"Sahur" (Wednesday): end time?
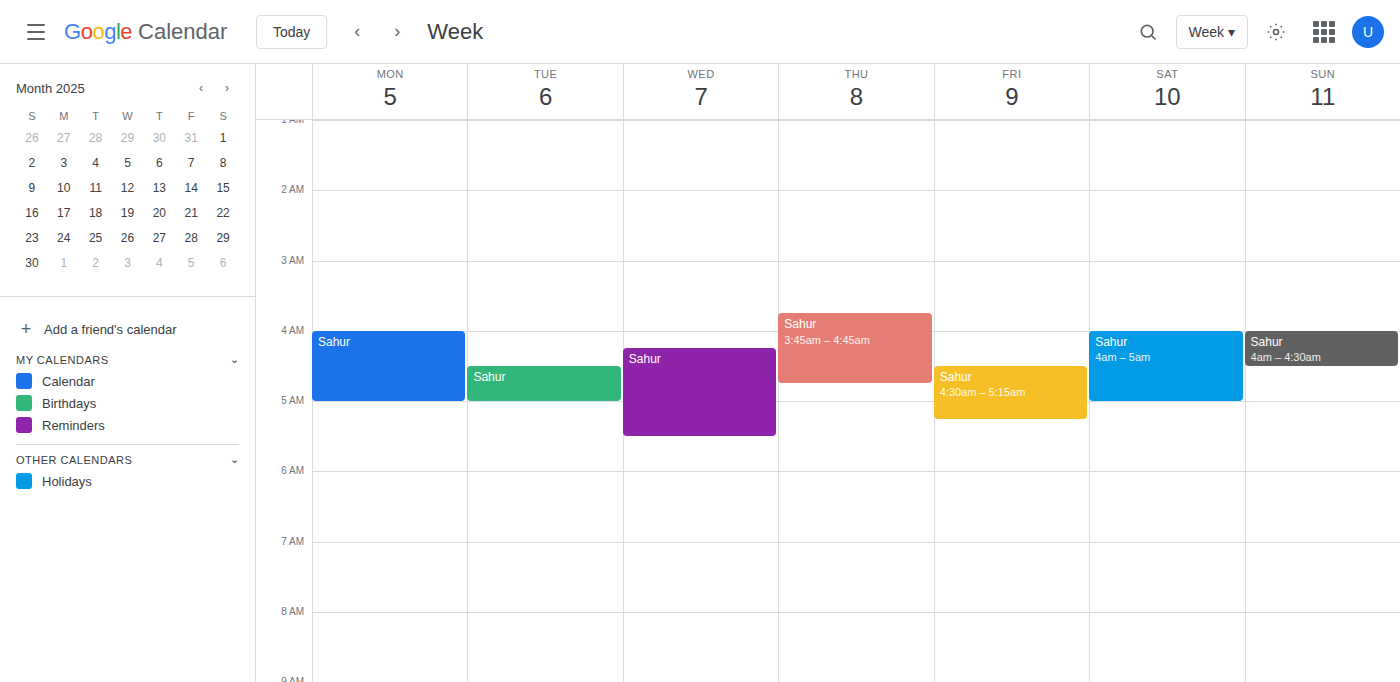
5:30 AM